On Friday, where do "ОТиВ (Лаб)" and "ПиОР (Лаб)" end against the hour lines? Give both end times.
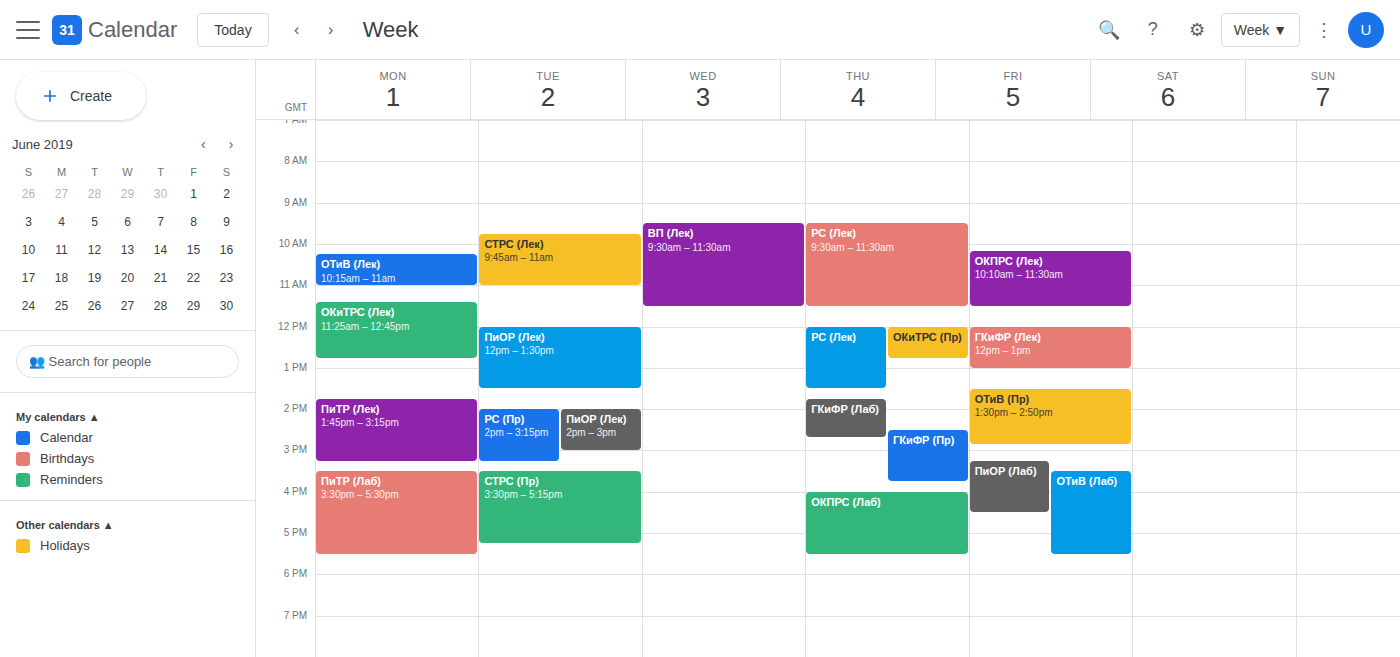
"ОТиВ (Лаб)": 5:30 PM, halfway between the 5 PM and 6 PM lines. "ПиОР (Лаб)": 4:30 PM, halfway between the 4 PM and 5 PM lines.